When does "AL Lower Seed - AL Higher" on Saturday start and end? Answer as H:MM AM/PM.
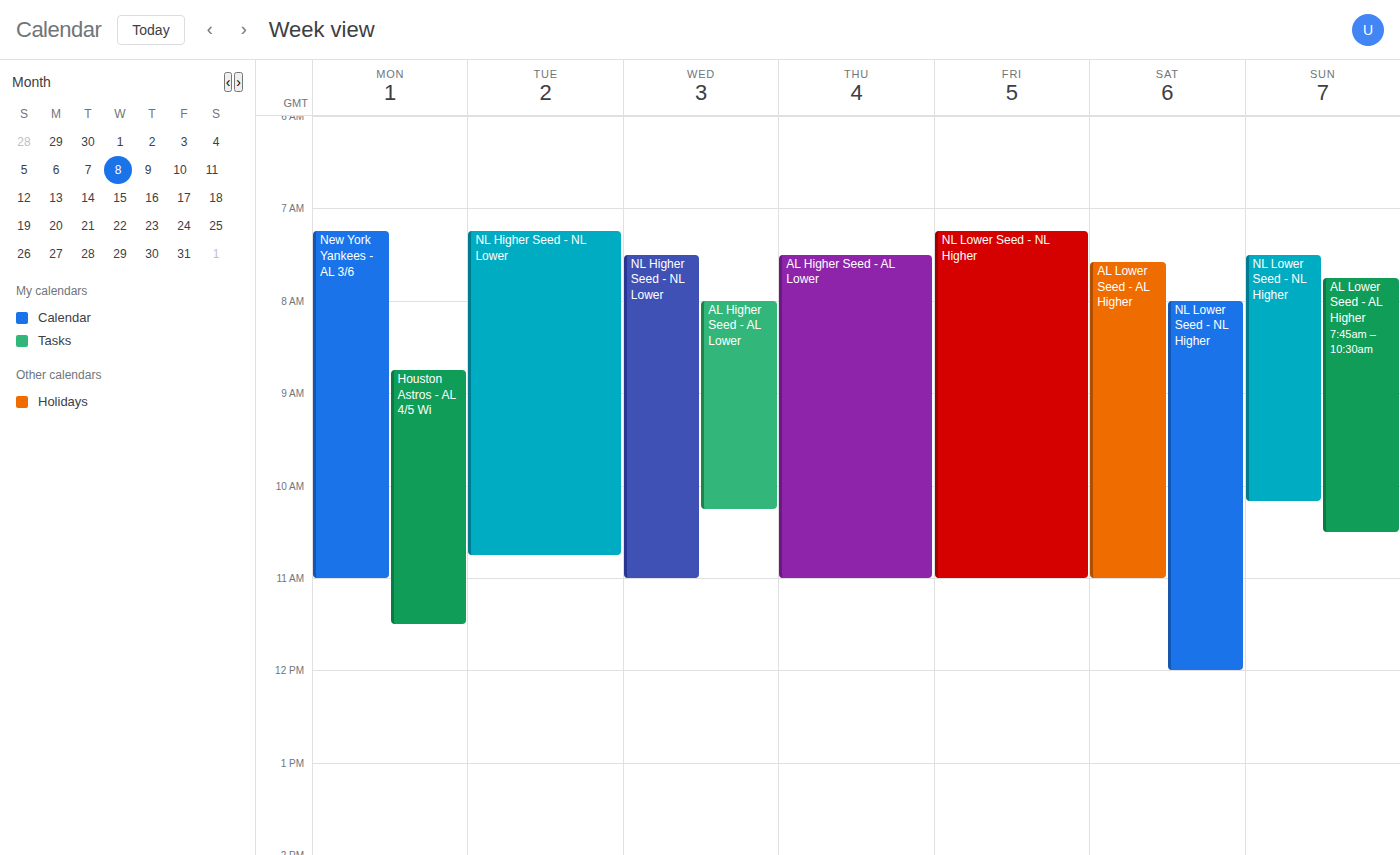
7:35 AM to 11:00 AM